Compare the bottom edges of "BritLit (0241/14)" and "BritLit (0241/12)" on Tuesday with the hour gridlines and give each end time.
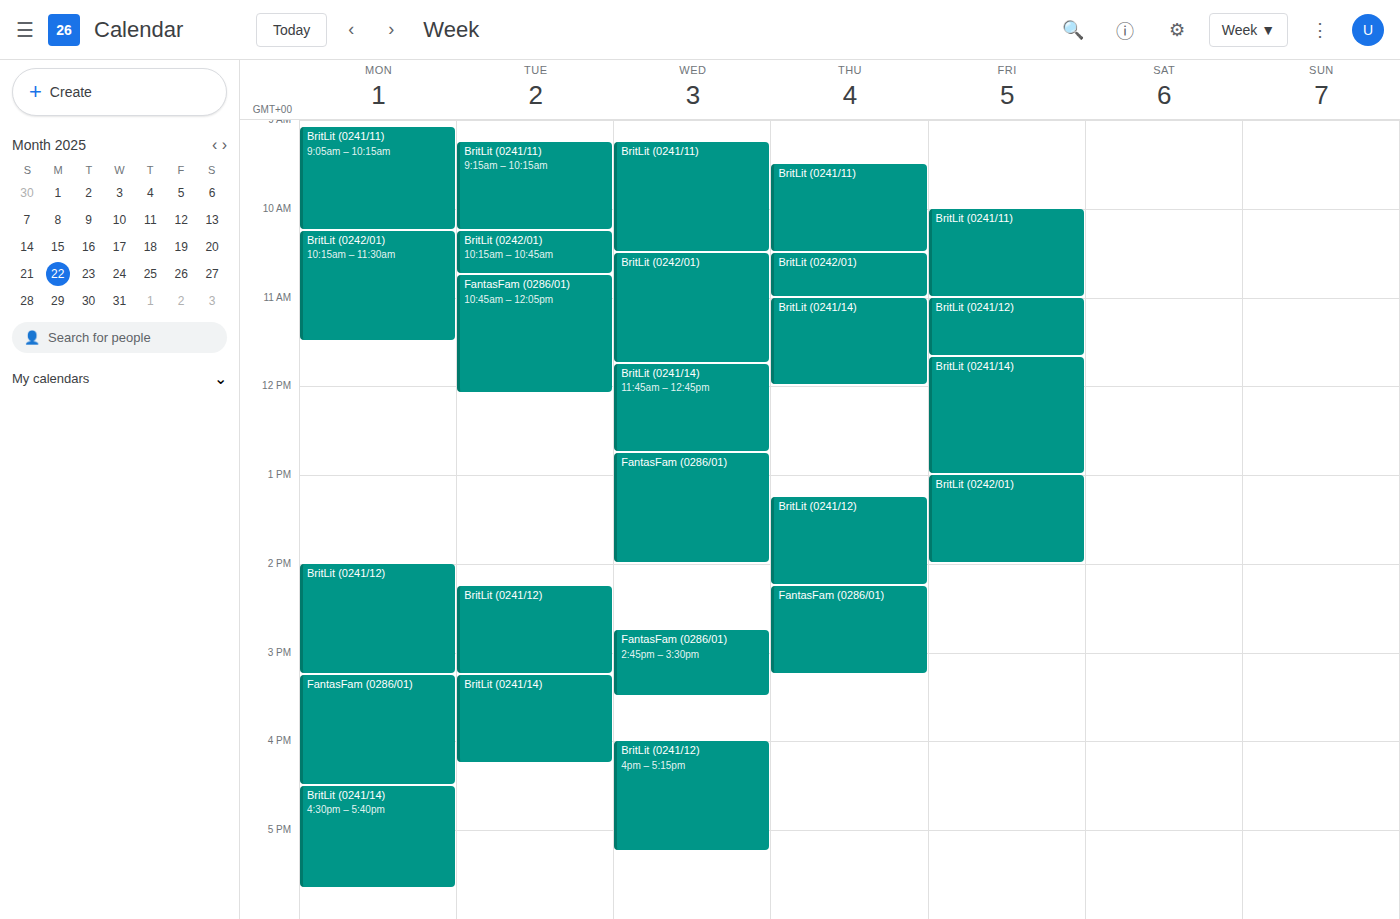
"BritLit (0241/14)": 16:15, neither: a quarter of the way from the 16:00 line to the 17:00 line. "BritLit (0241/12)": 15:15, neither: a quarter of the way from the 15:00 line to the 16:00 line.